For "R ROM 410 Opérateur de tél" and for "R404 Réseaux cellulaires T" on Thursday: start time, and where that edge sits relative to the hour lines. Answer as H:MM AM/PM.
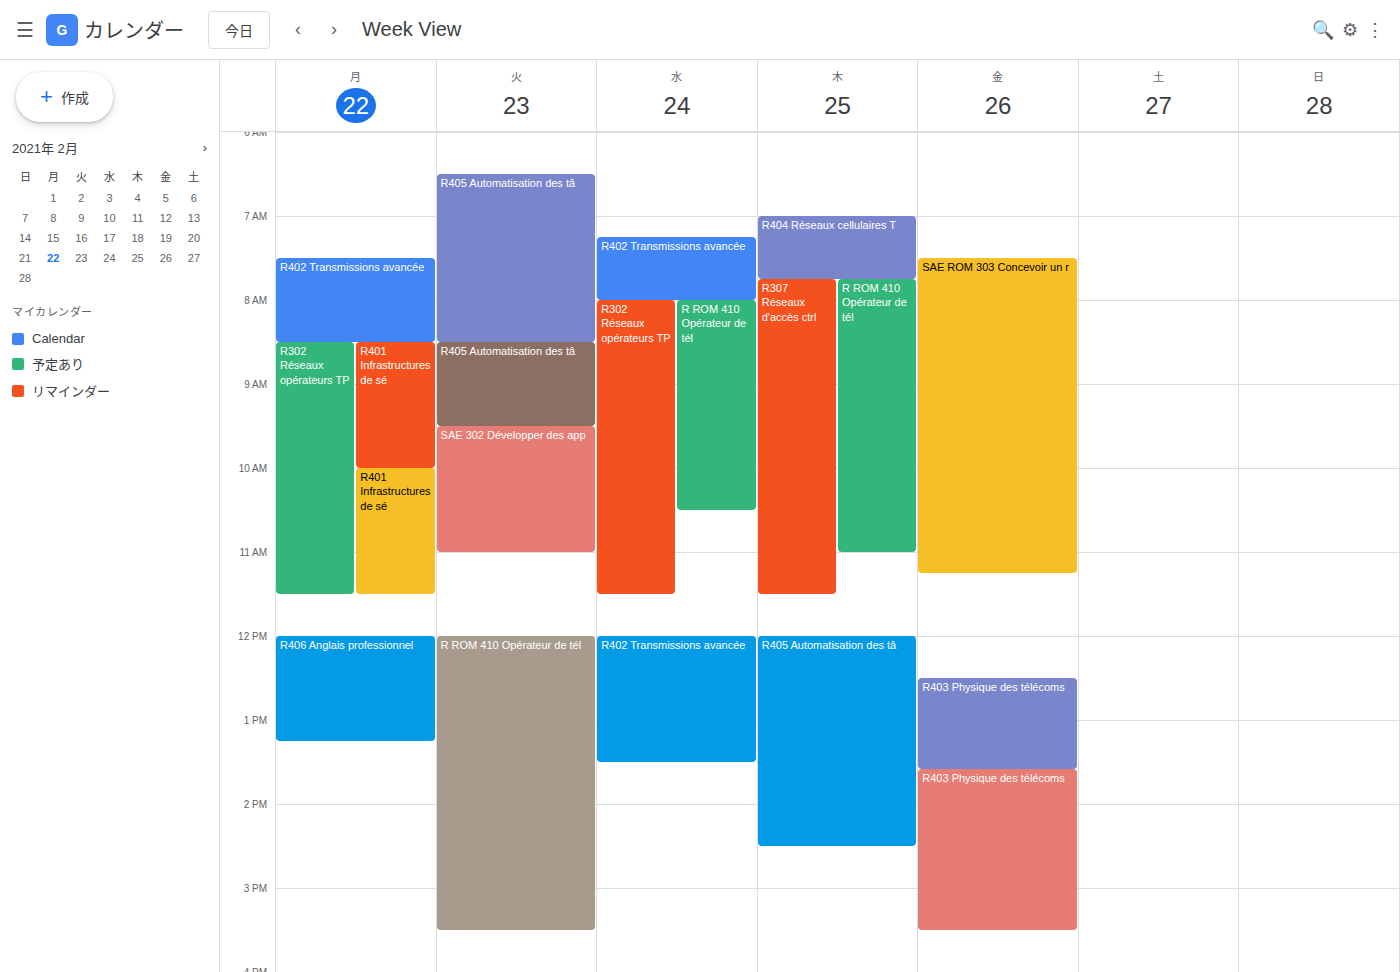
"R ROM 410 Opérateur de tél": 7:45 AM, neither: three quarters of the way from the 7 AM line to the 8 AM line. "R404 Réseaux cellulaires T": 7:00 AM, exactly on the 7 AM line.